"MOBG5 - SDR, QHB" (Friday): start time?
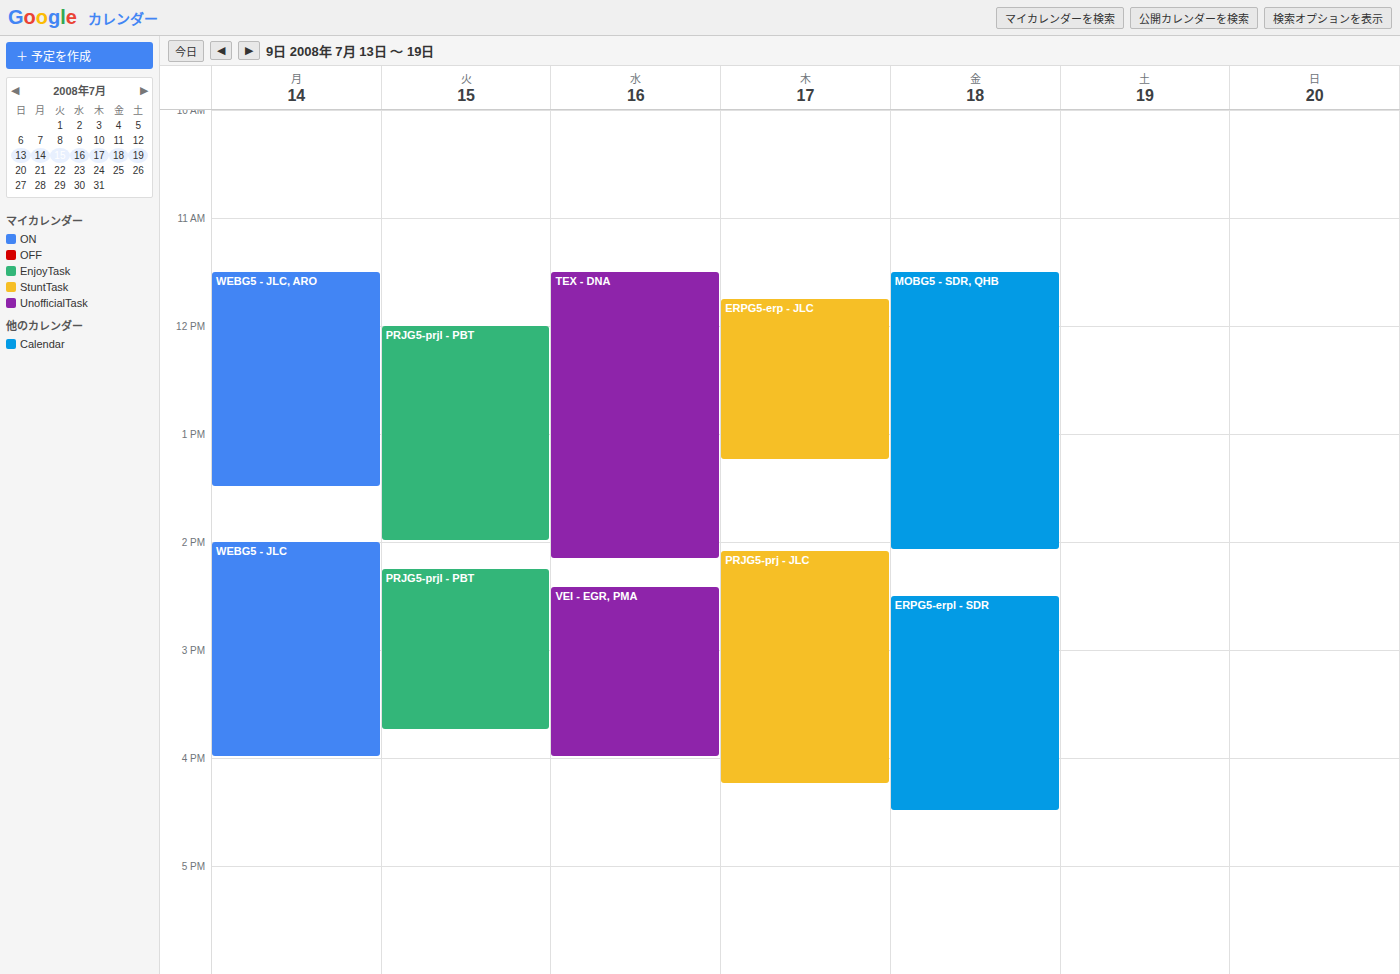
11:30 AM